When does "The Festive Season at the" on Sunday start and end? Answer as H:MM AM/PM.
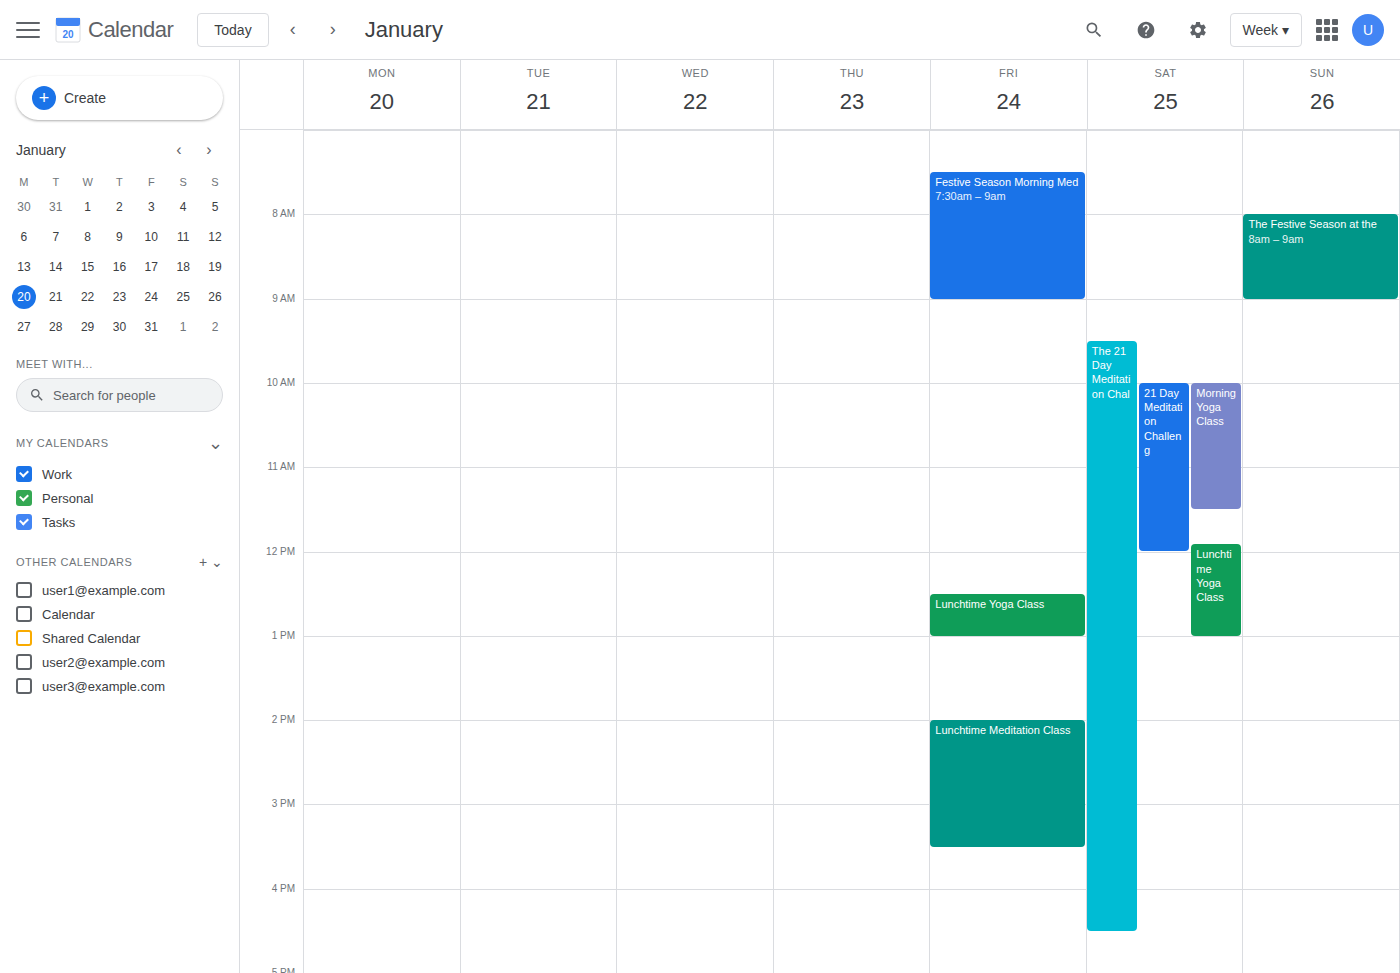
8:00 AM to 9:00 AM